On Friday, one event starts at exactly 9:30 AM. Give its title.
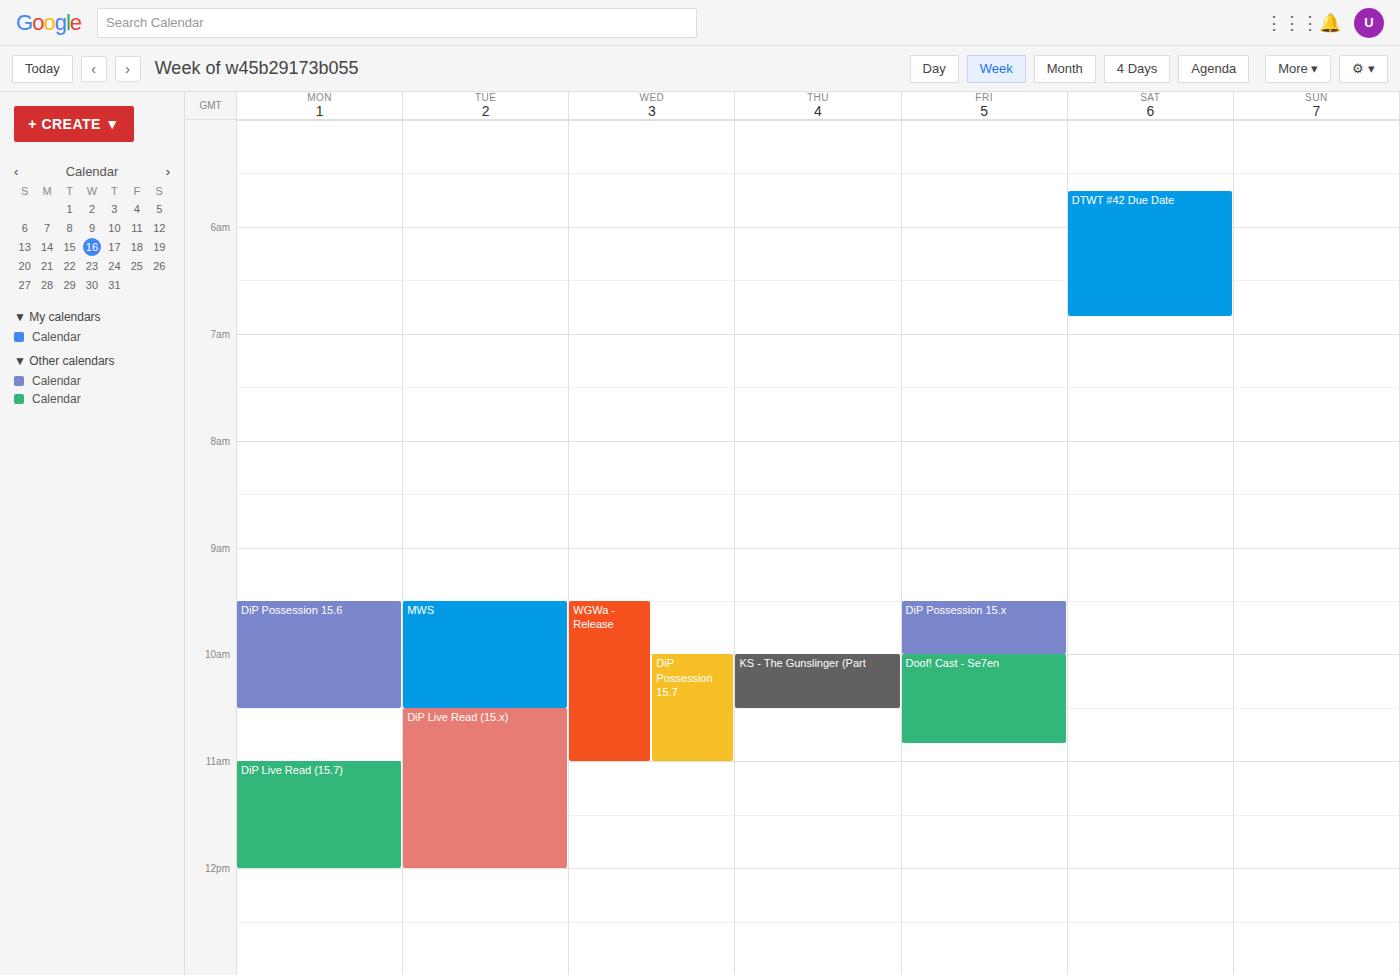
"DiP Possession 15.x"